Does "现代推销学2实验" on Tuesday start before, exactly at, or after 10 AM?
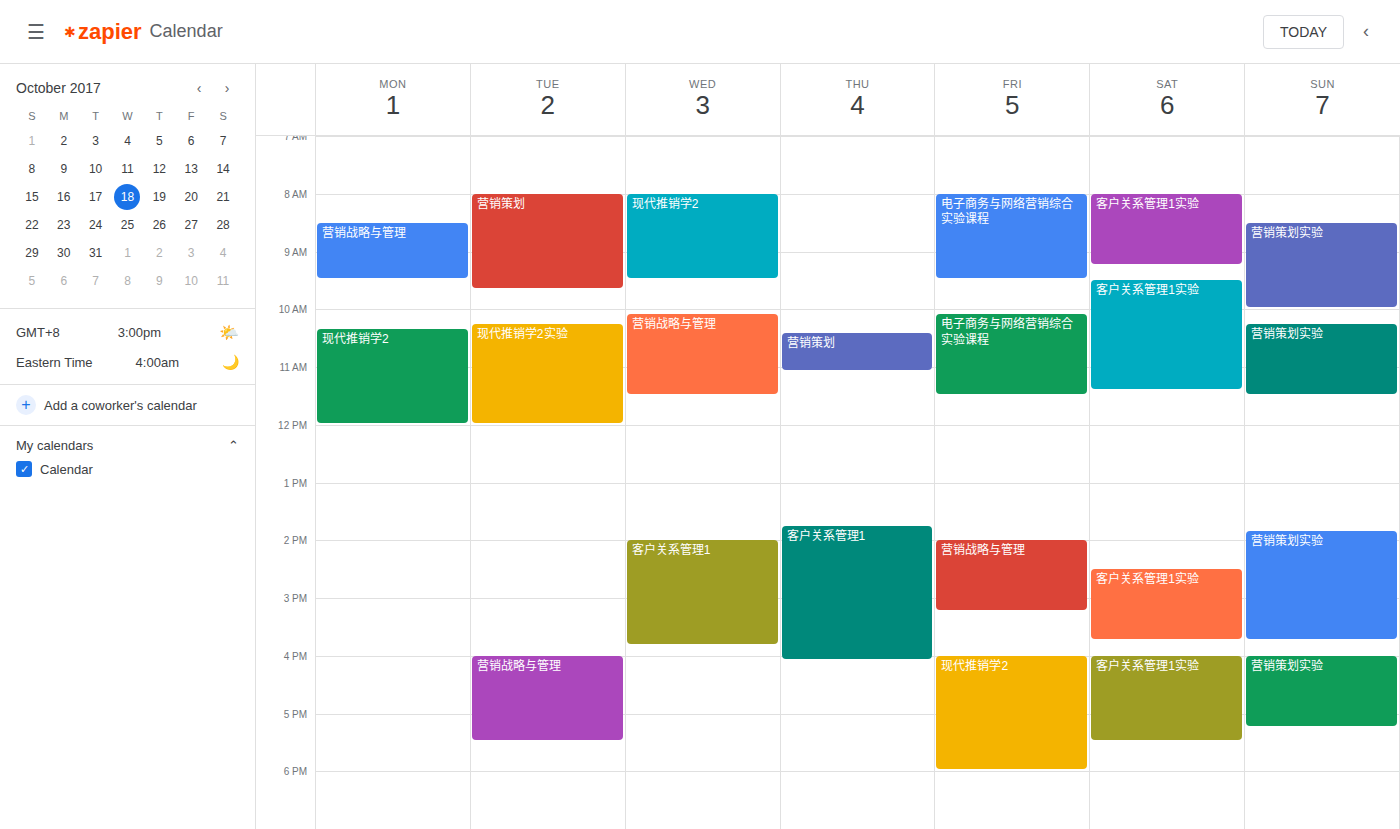
10:15 AM -- after 10 AM, 15 minutes below the 10 AM line.